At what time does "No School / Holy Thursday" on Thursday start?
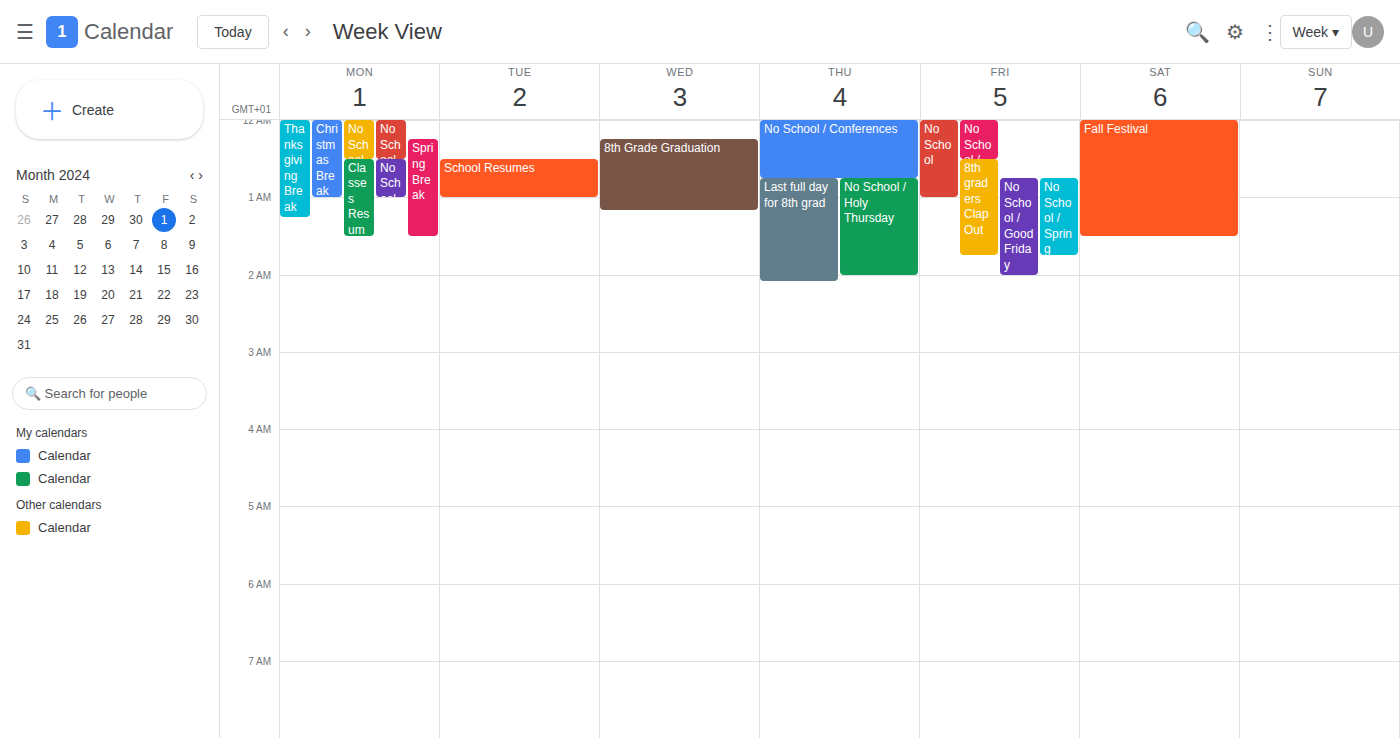
12:45 AM